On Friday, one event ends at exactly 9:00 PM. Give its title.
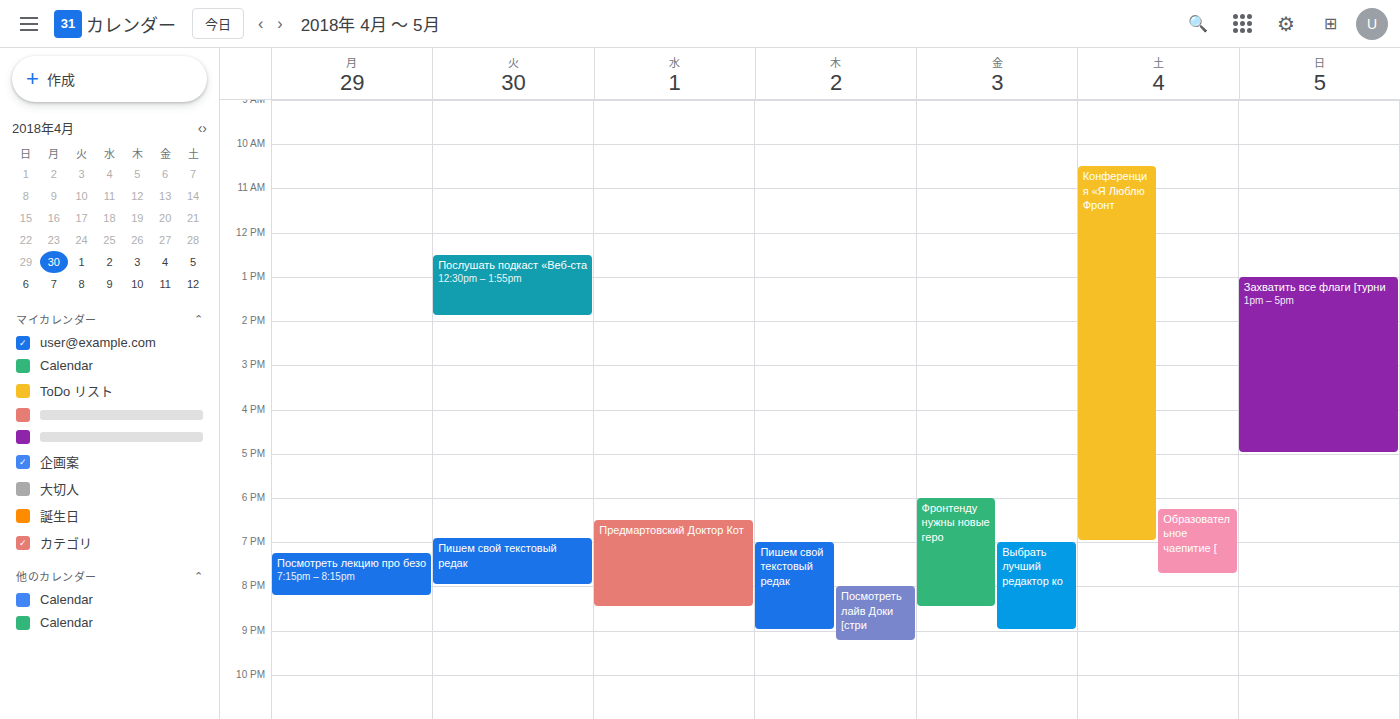
"Выбрать лучший редактор ко"